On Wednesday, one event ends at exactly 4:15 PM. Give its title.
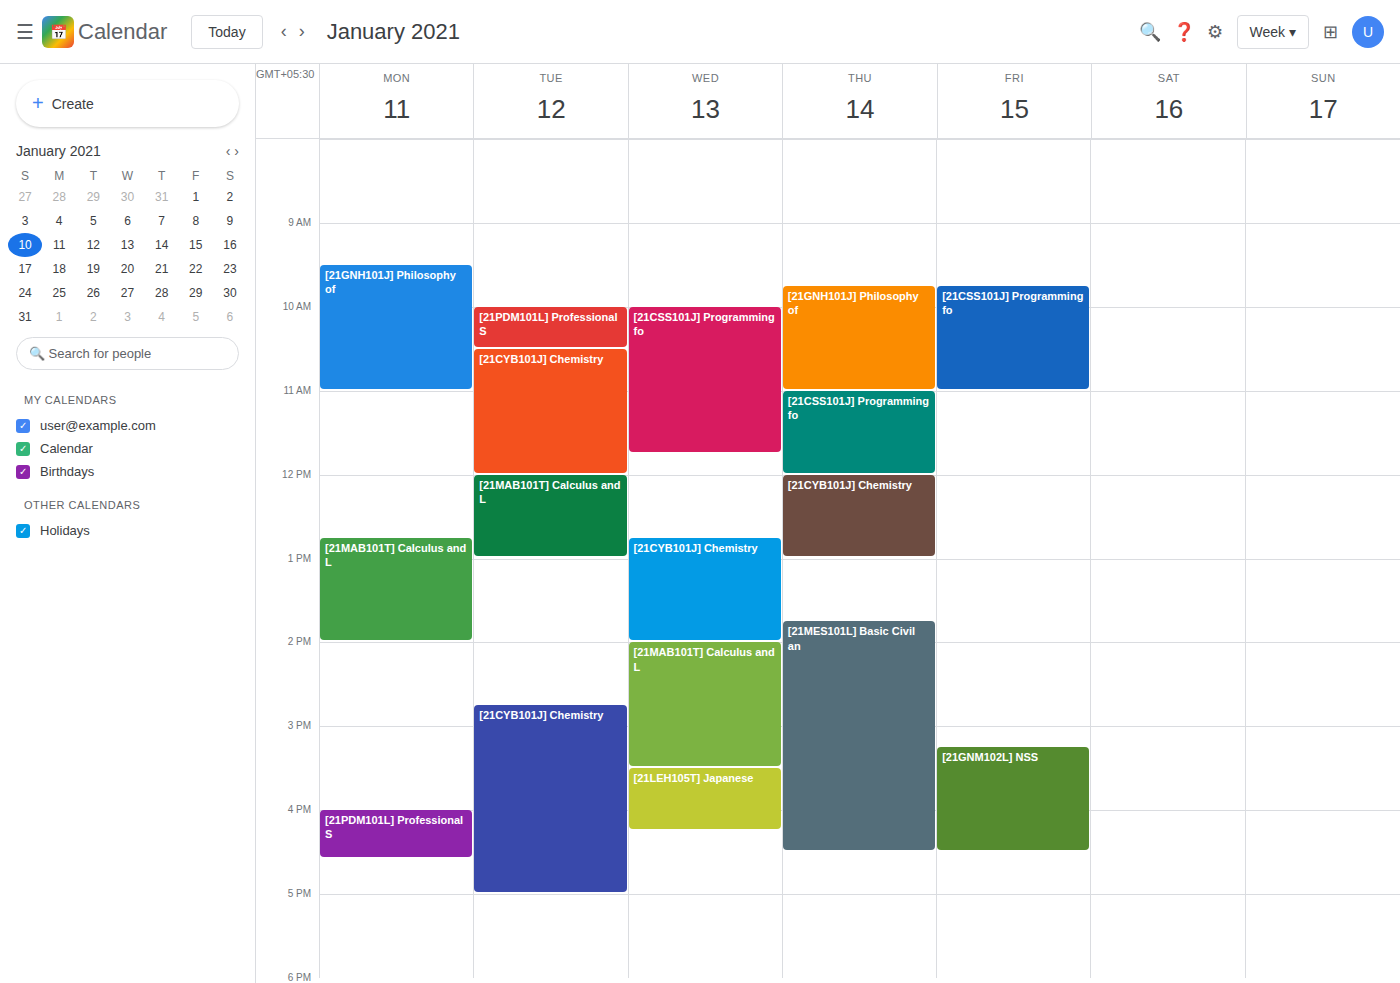
"[21LEH105T] Japanese"